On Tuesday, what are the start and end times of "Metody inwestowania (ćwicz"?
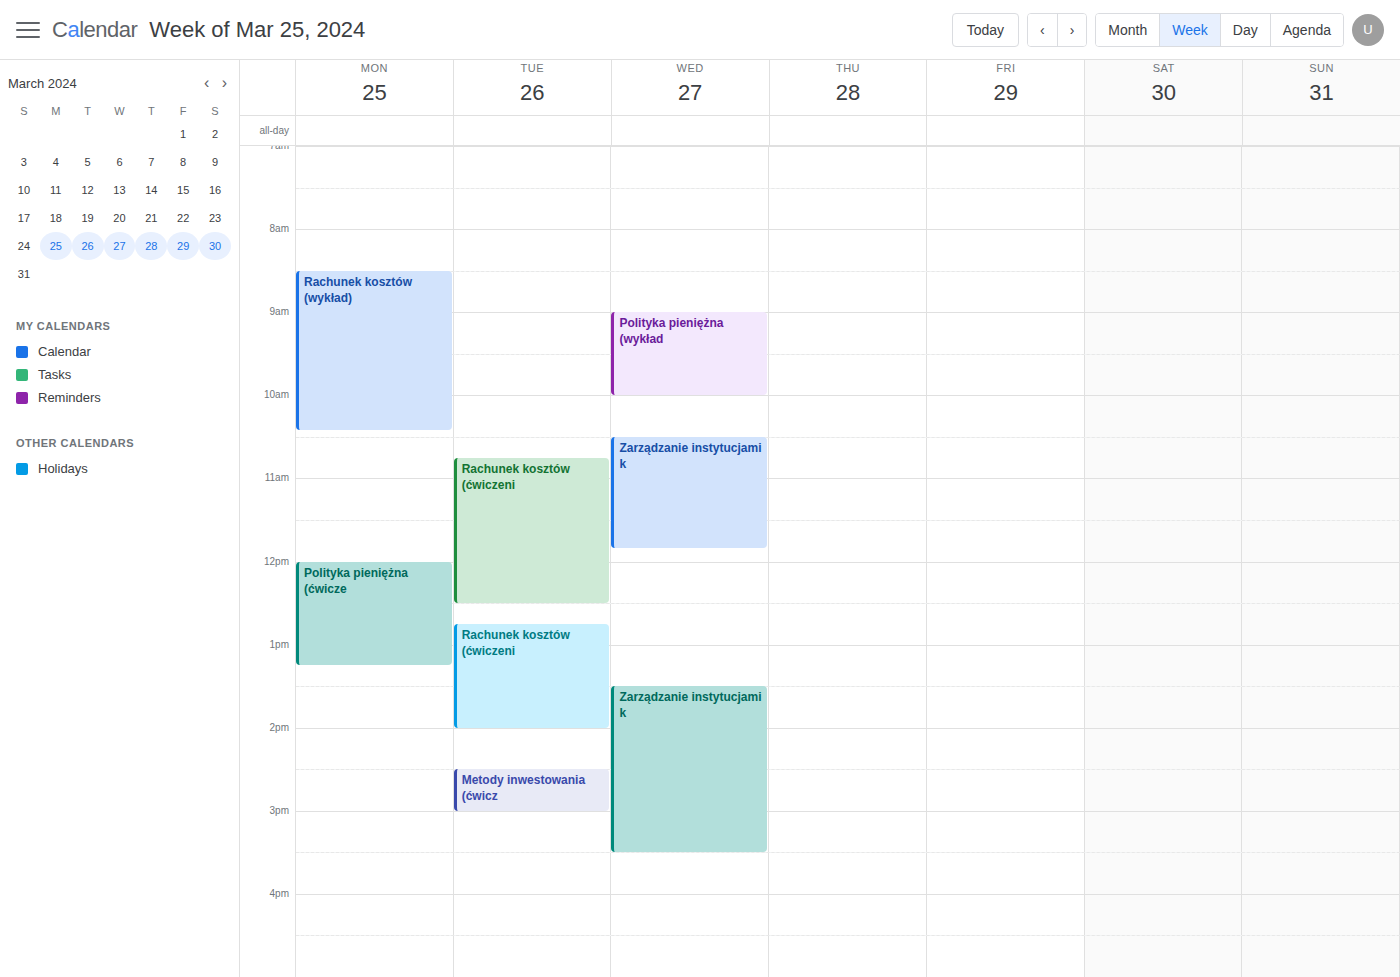
2:30 PM to 3:00 PM